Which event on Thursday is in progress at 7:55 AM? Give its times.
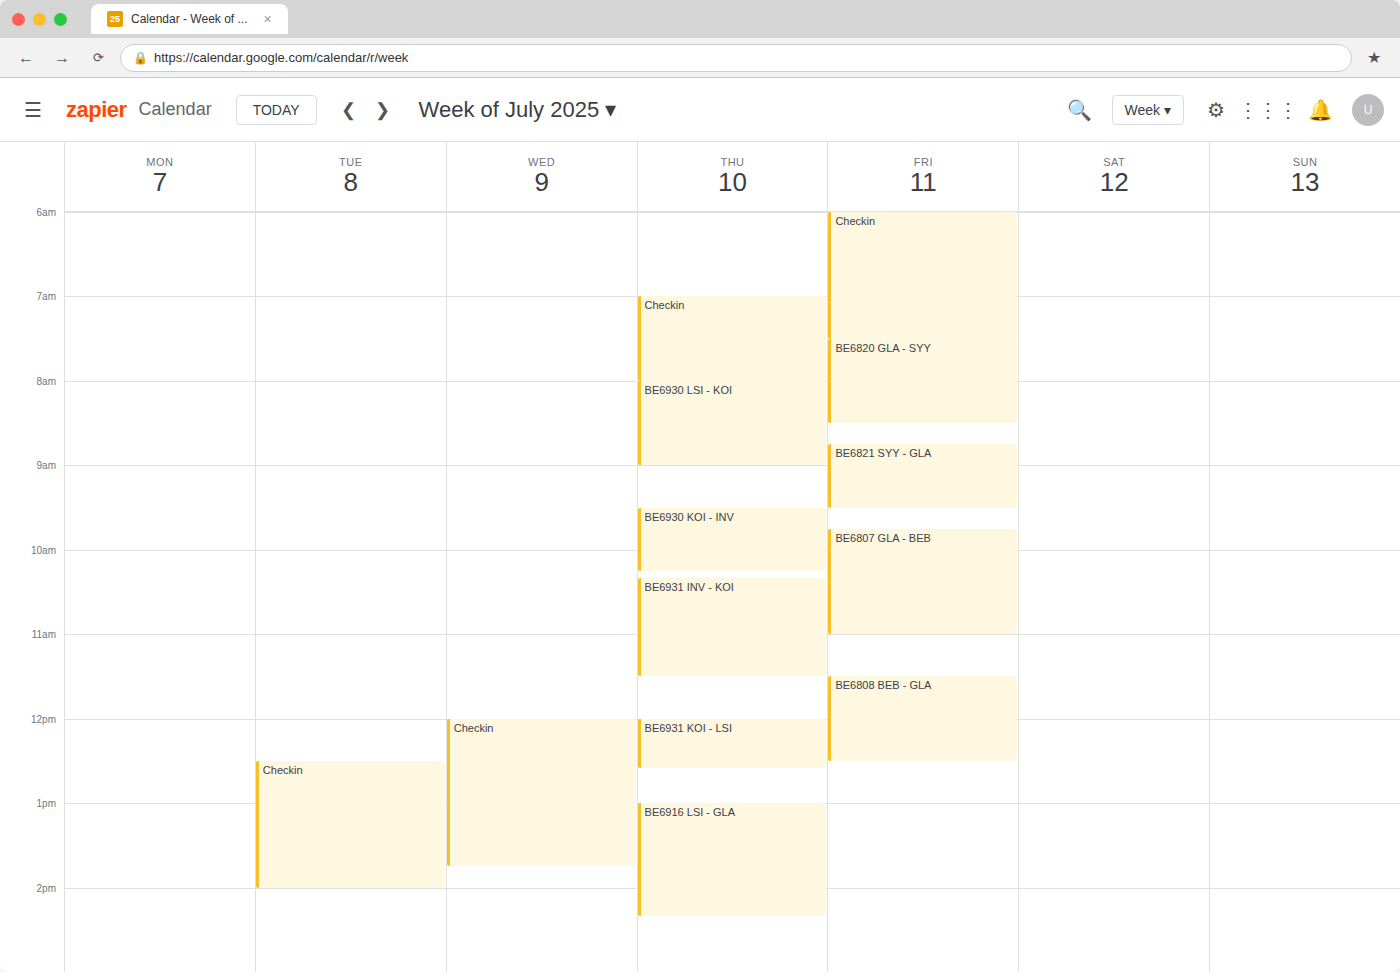
"Checkin", 7:00 AM to 8:00 AM